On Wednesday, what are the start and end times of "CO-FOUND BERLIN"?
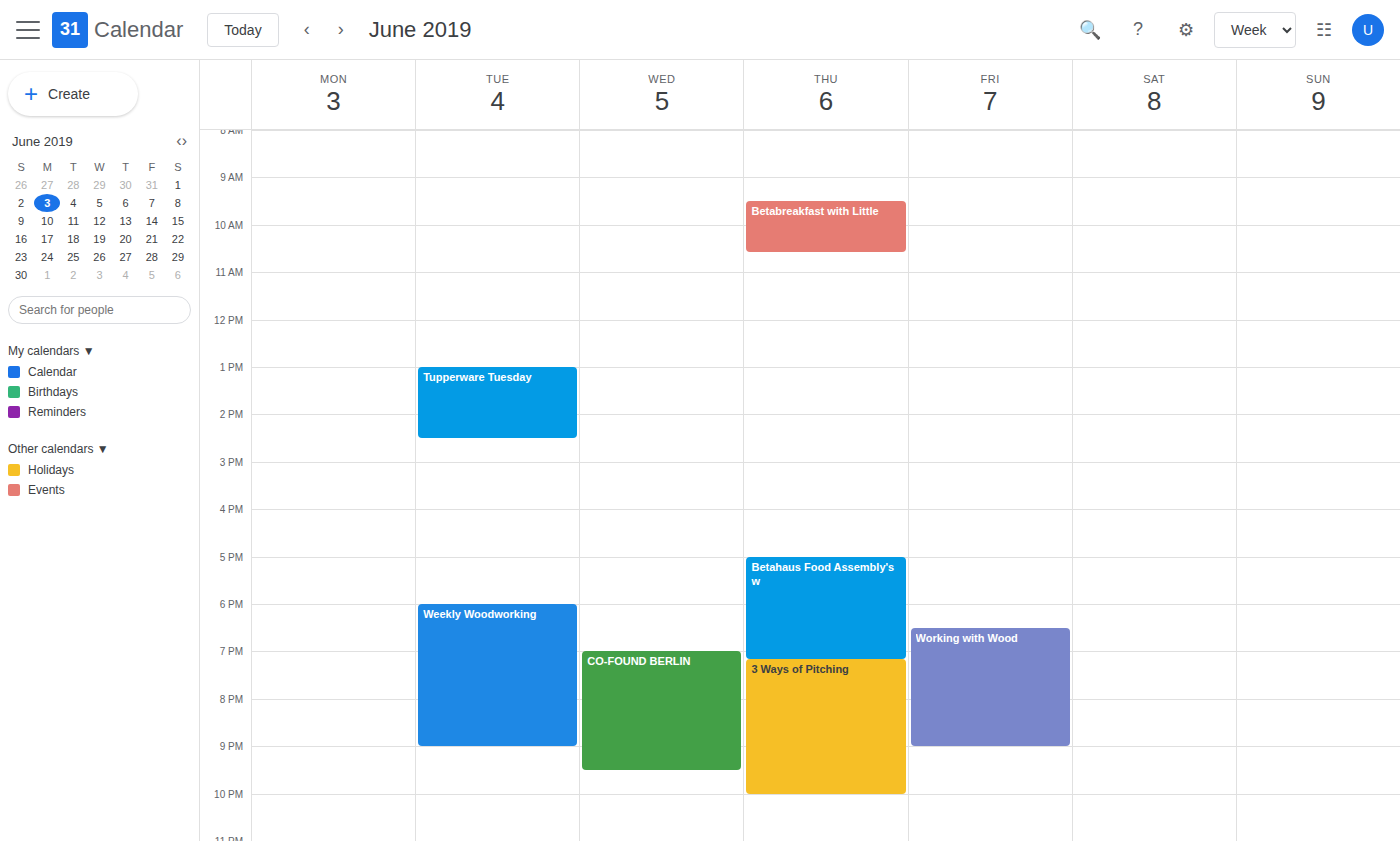
7:00 PM to 9:30 PM